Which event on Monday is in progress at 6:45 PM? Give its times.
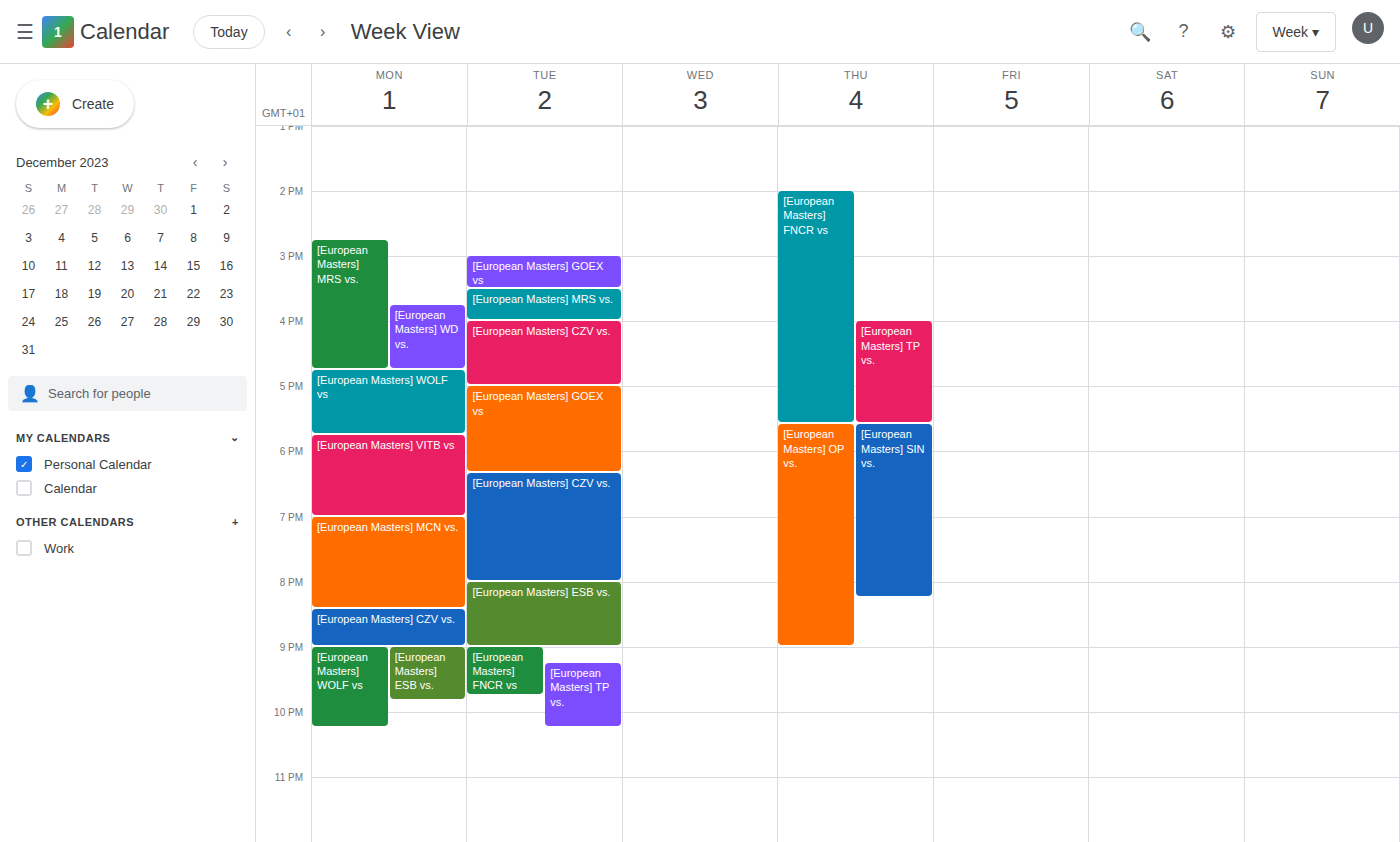
"[European Masters] VITB vs", 5:45 PM to 7:00 PM